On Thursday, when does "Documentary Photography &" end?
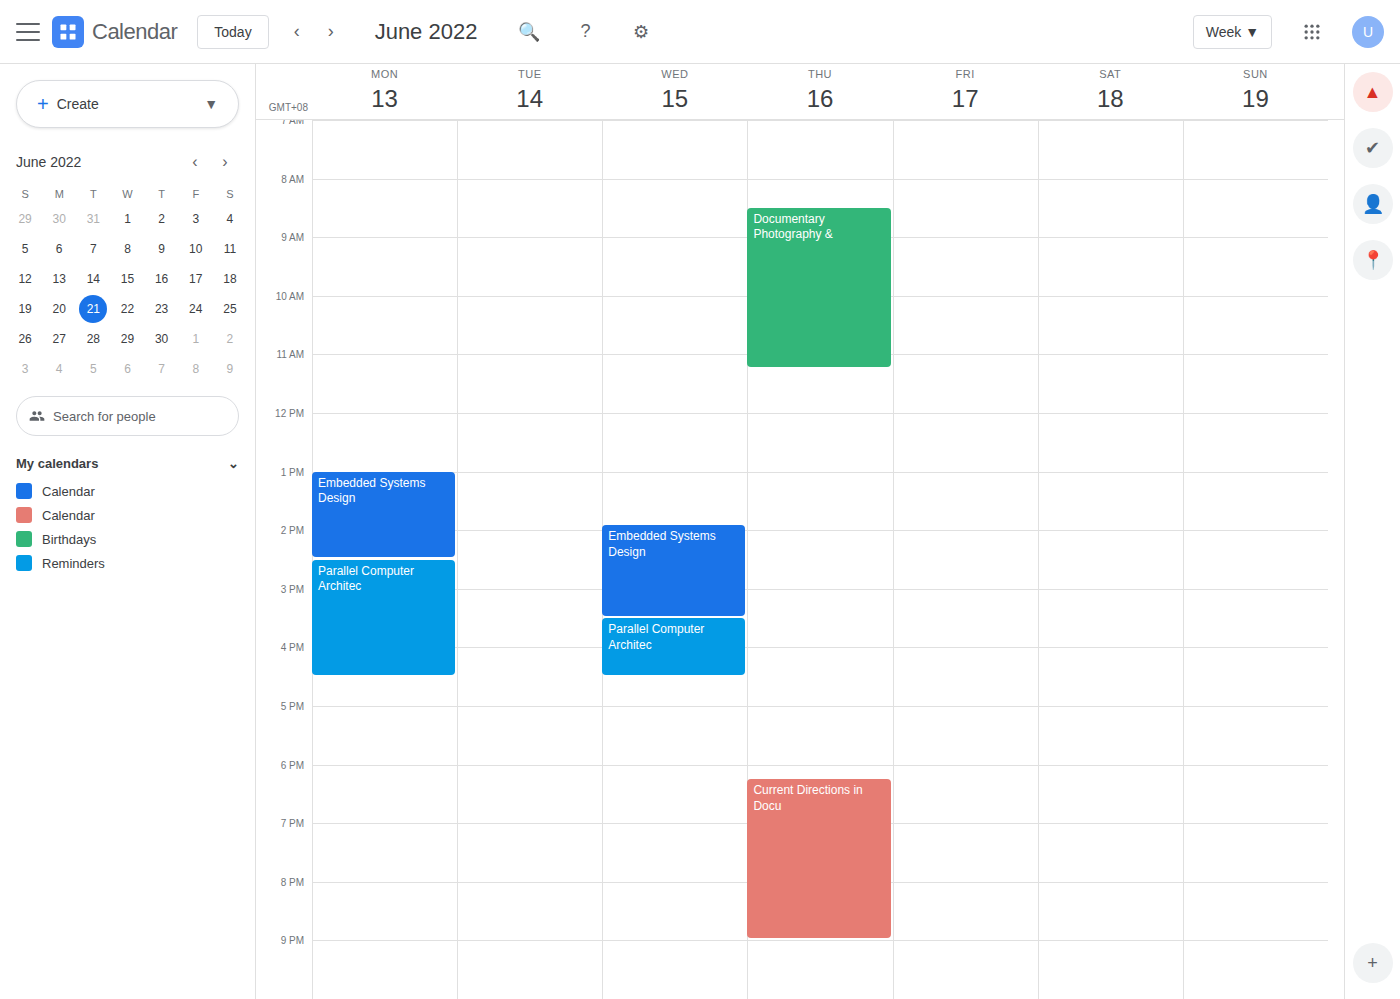
11:15 AM